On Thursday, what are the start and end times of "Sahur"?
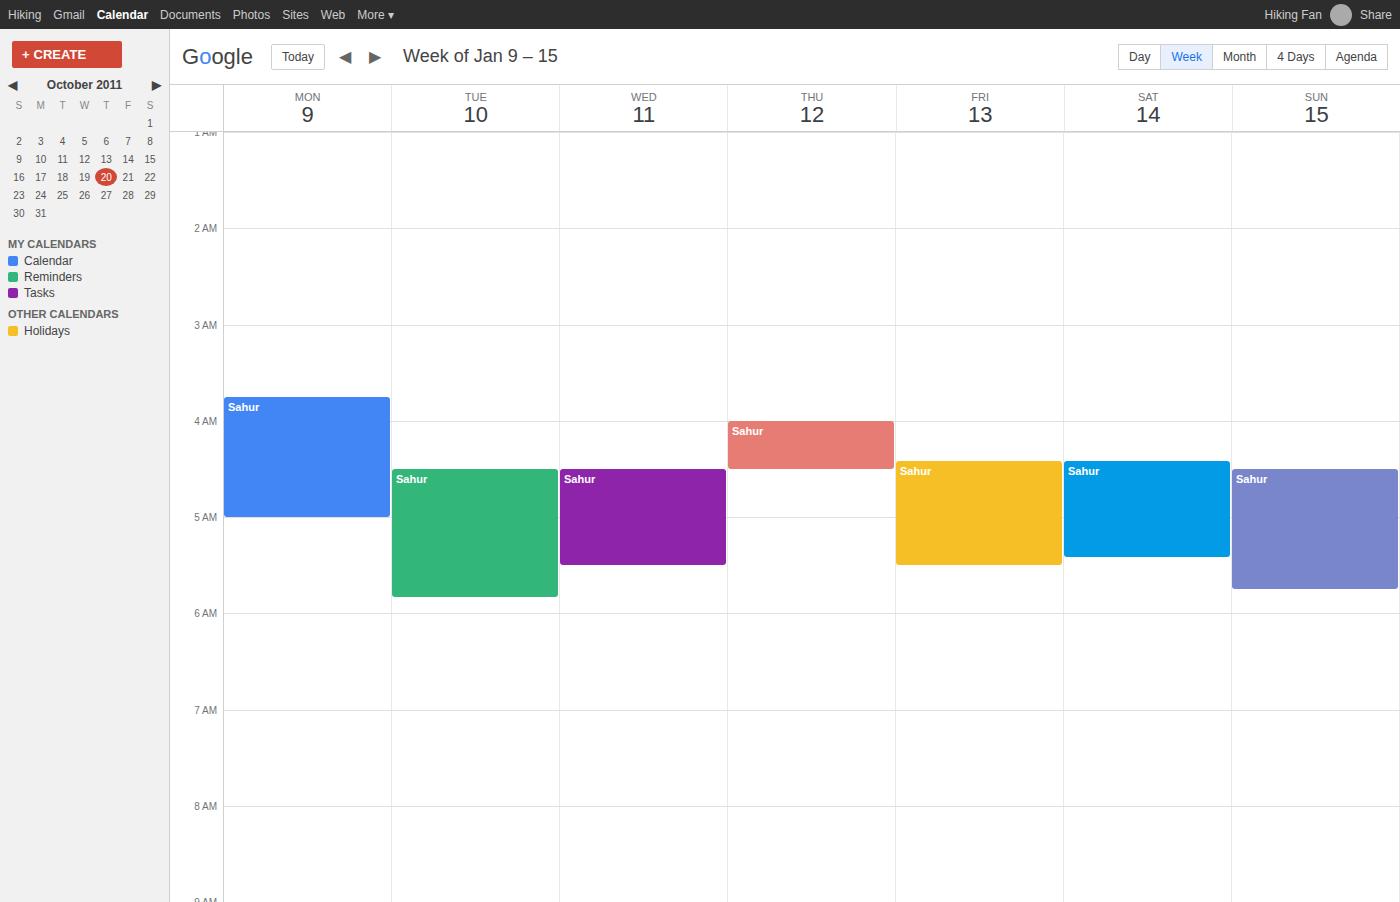
4:00 AM to 4:30 AM